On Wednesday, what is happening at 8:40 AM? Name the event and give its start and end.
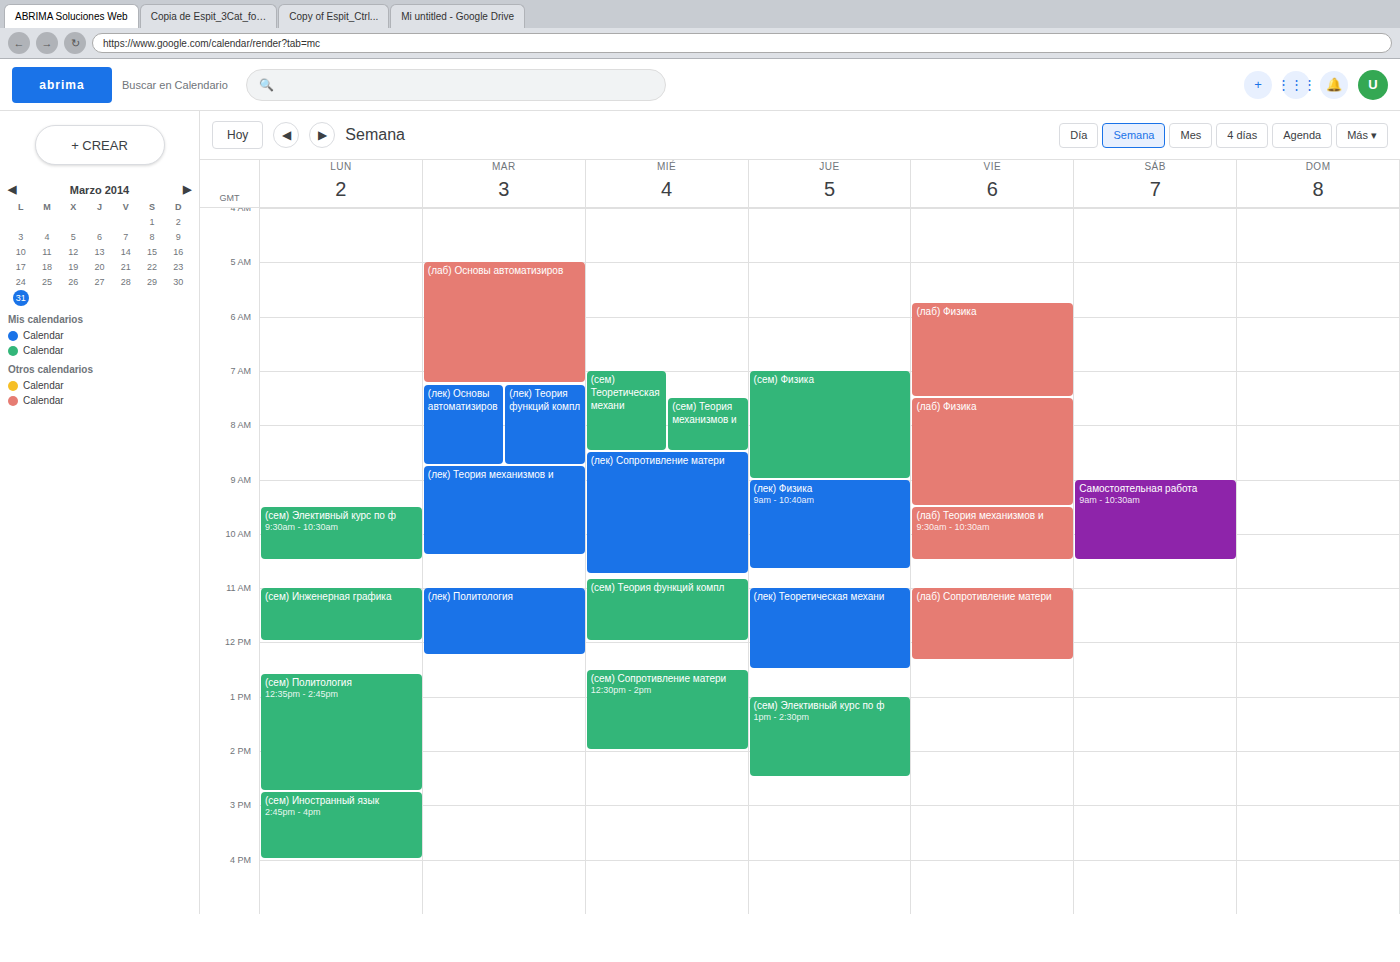
"(лек) Сопротивление матери", 8:30 AM to 10:45 AM